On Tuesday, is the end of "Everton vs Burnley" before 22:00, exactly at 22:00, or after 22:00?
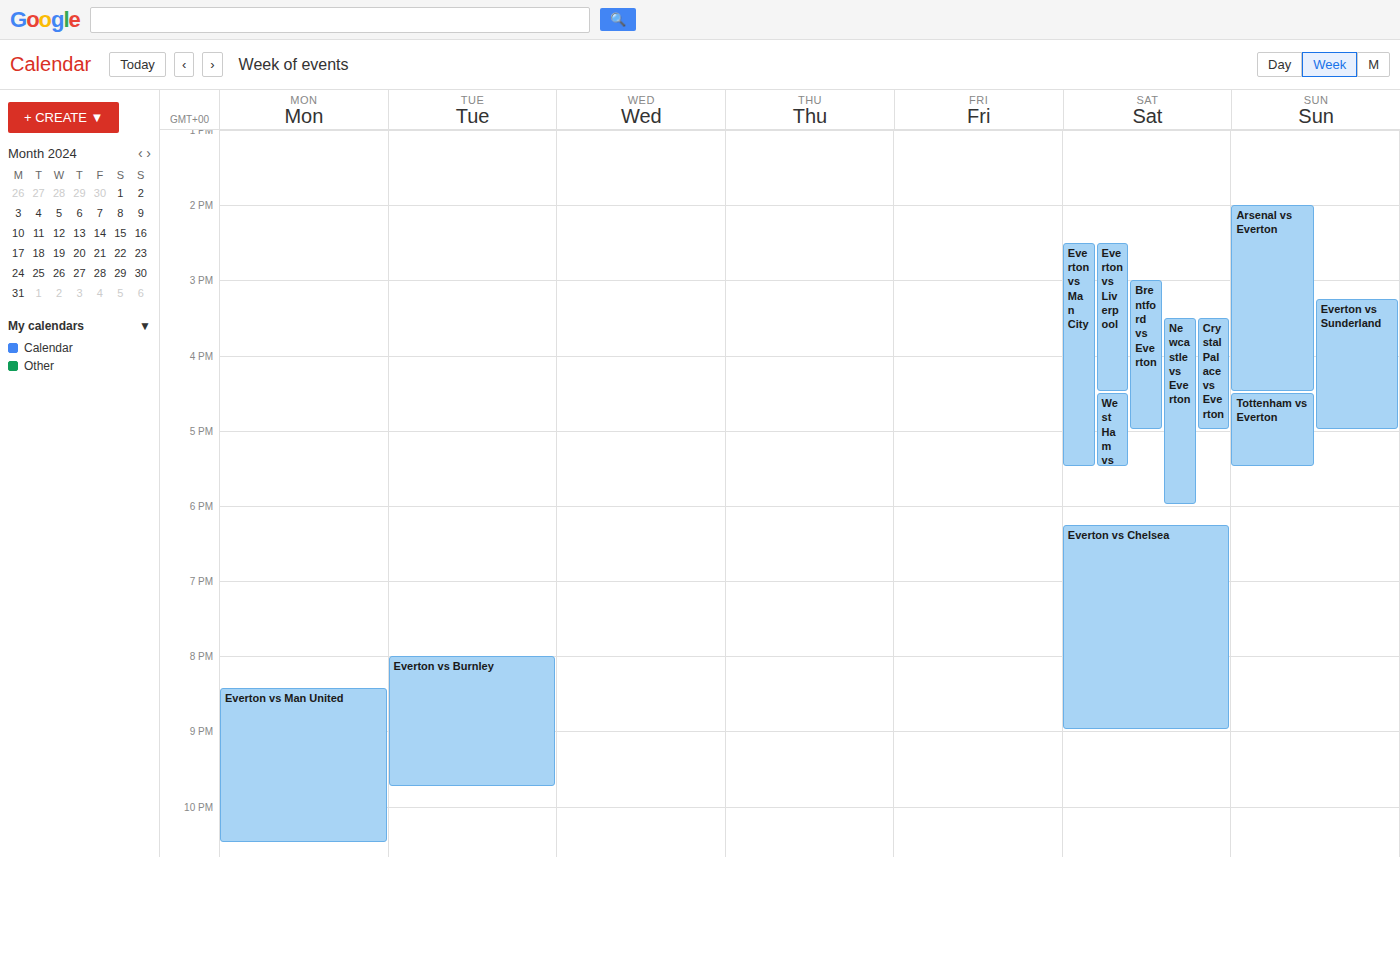
21:45 -- before 22:00, 15 minutes above the 22:00 line.